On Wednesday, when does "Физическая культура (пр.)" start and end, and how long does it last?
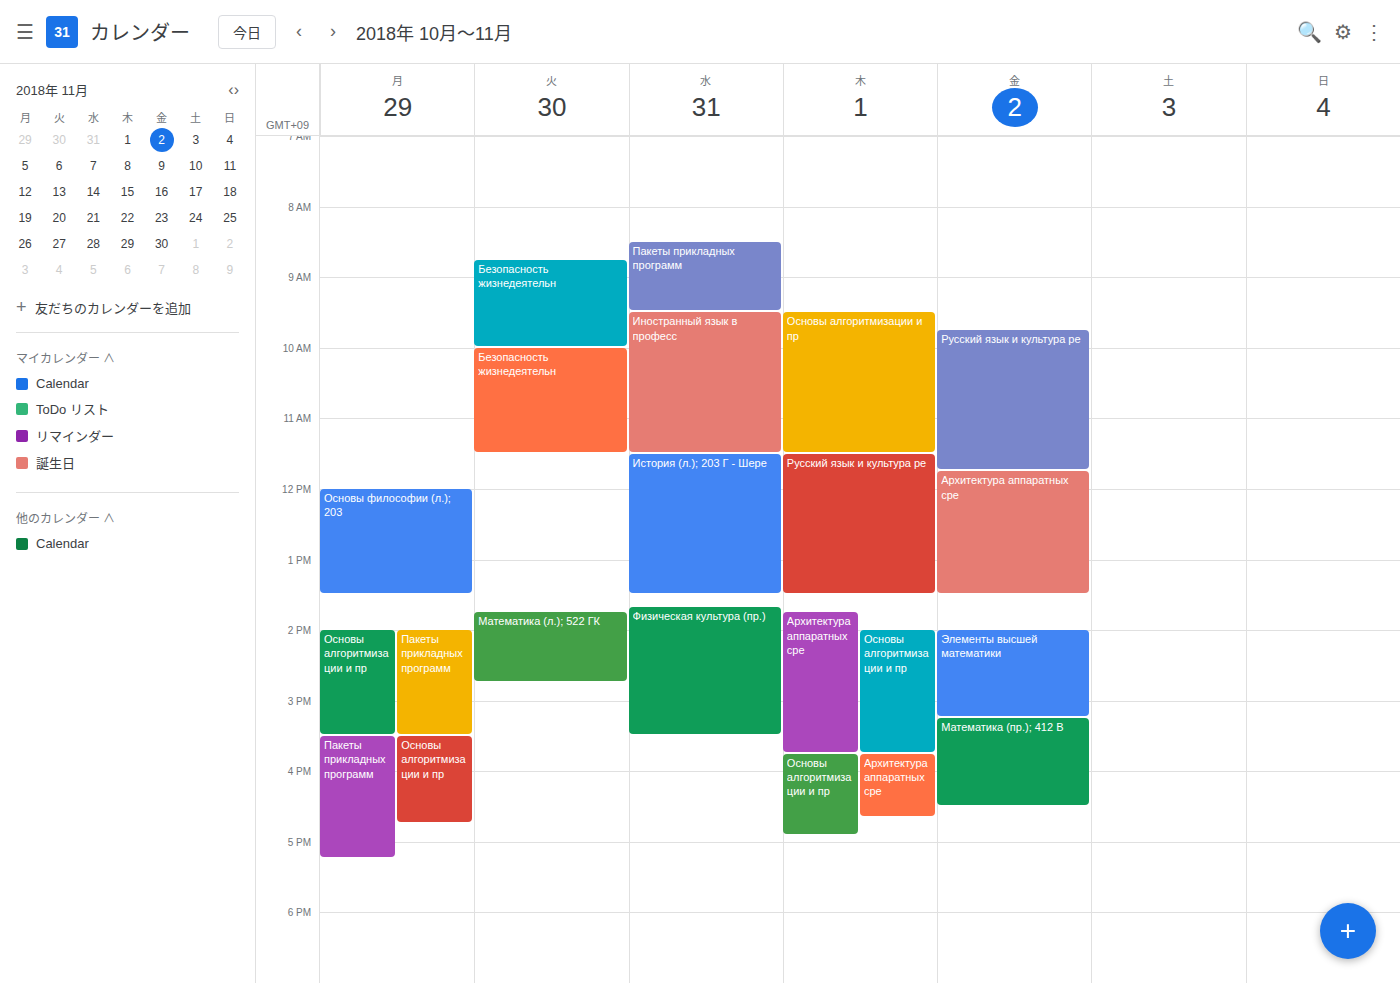
1:40 PM to 3:30 PM, 1 hour 50 minutes